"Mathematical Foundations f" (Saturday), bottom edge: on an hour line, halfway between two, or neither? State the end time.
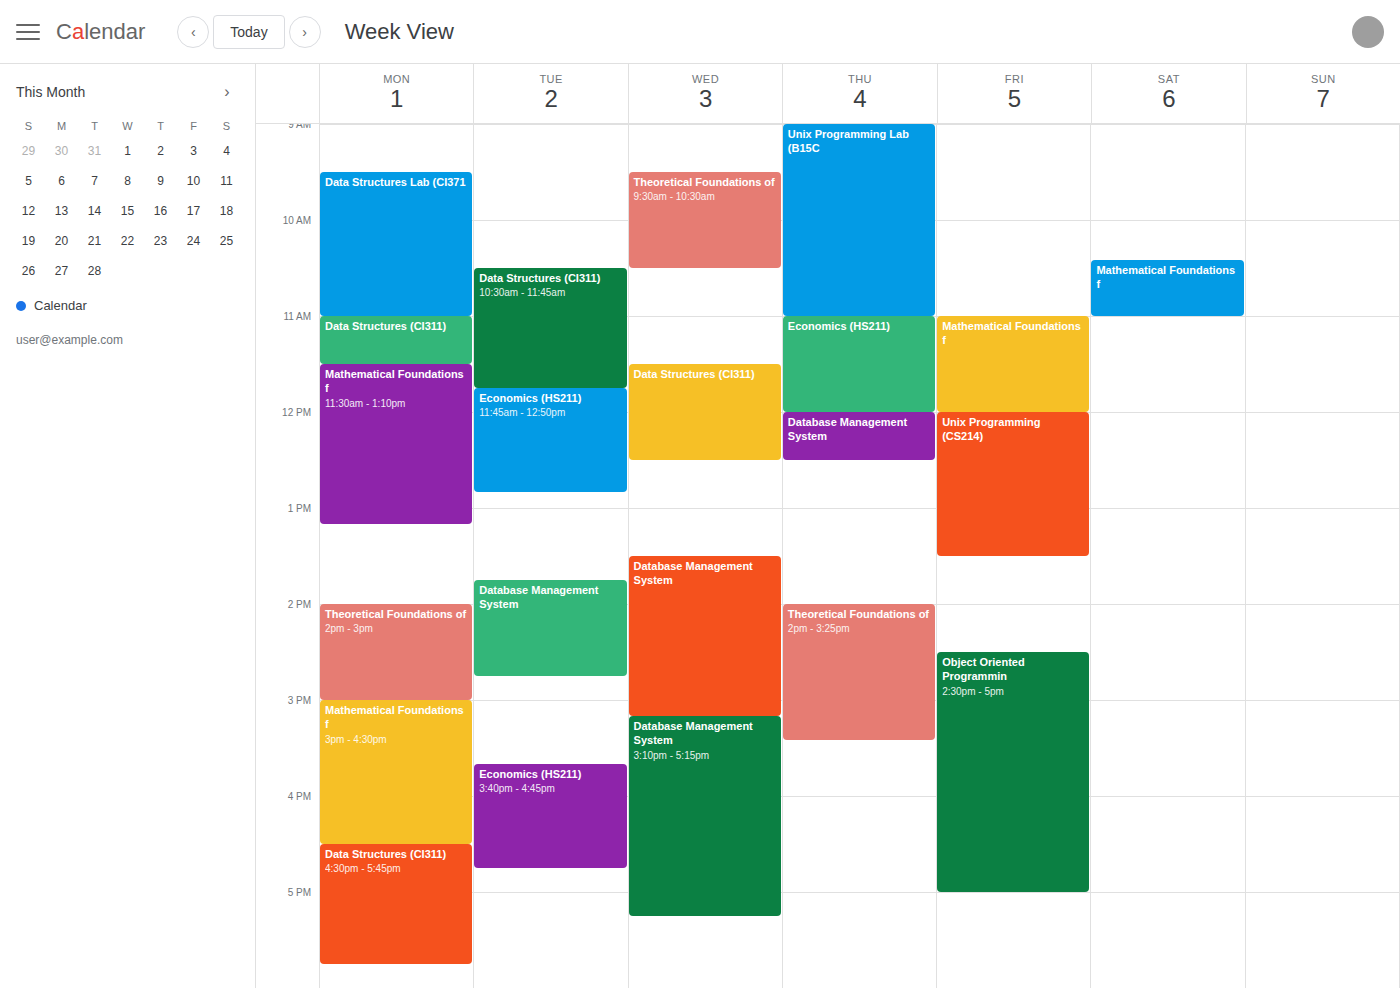
11:00 AM -- exactly on the 11 AM line.